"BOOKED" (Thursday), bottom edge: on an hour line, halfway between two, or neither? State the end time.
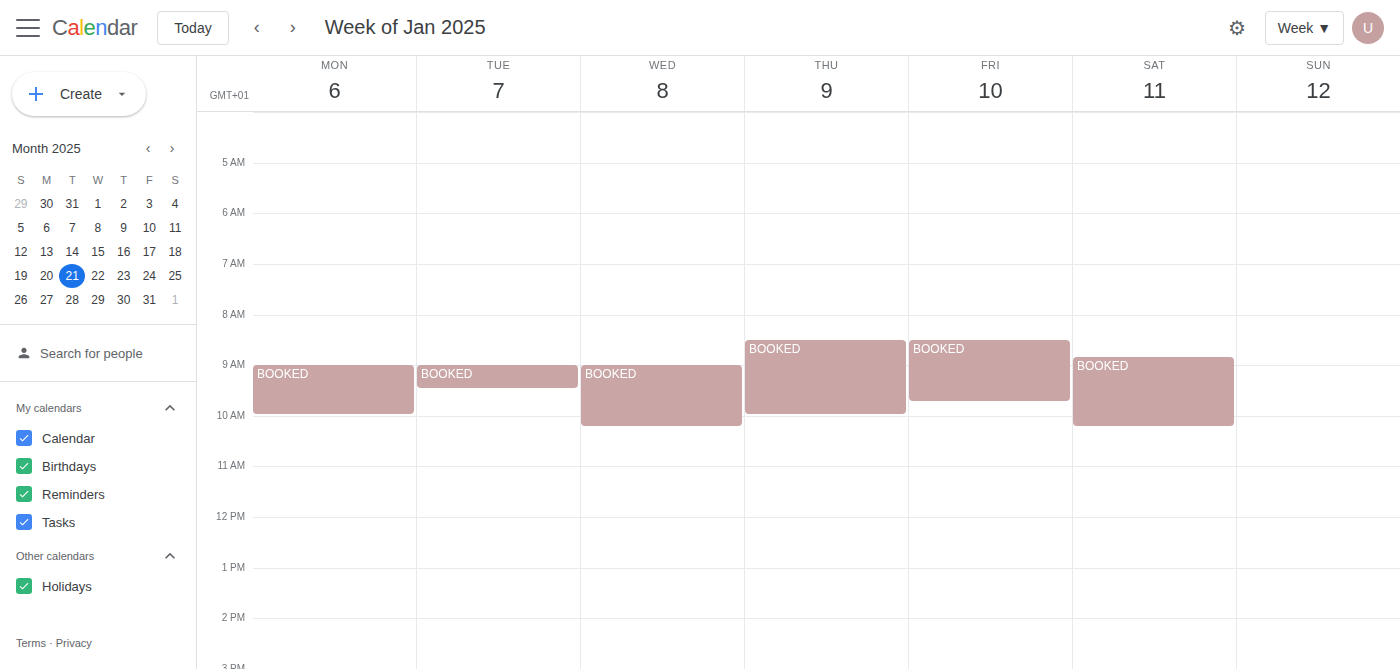
10:00 AM -- exactly on the 10 AM line.